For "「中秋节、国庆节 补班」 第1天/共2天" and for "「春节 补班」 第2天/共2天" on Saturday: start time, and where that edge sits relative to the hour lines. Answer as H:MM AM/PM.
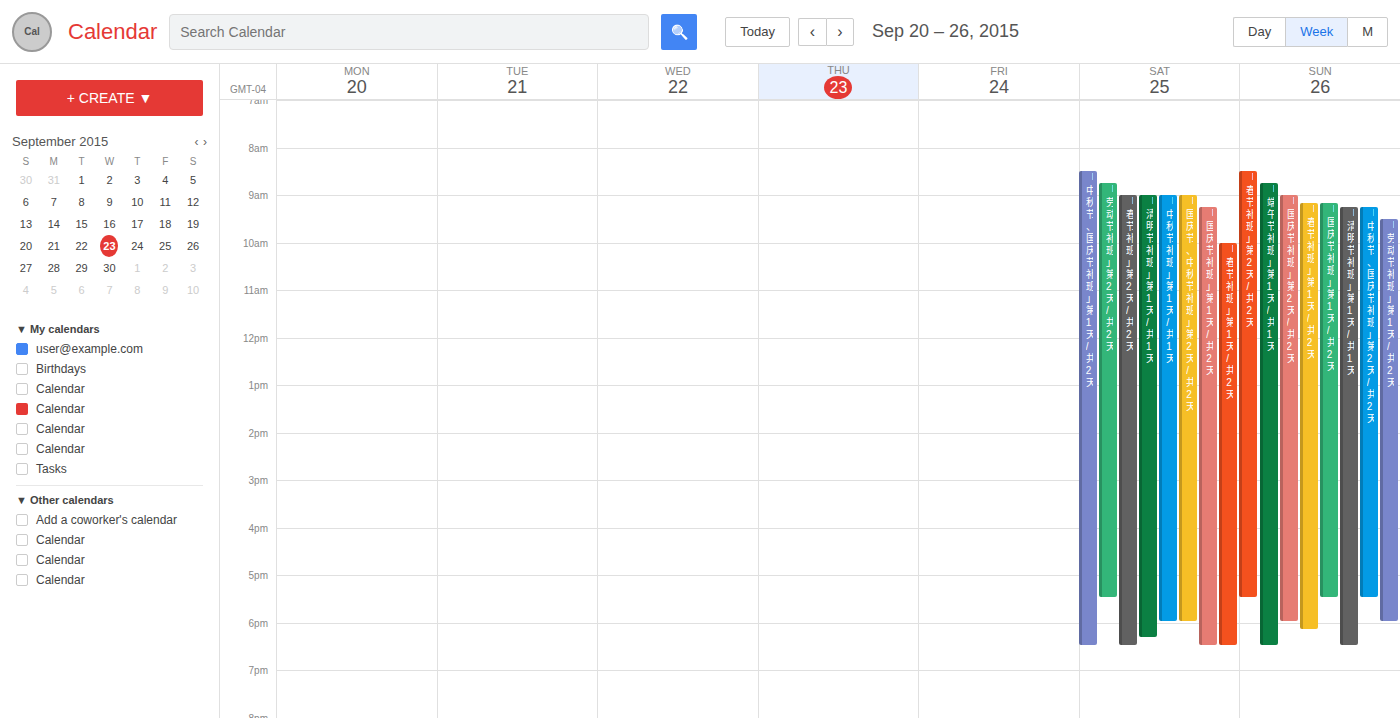
"「中秋节、国庆节 补班」 第1天/共2天": 8:30 AM, halfway between the 8 AM and 9 AM lines. "「春节 补班」 第2天/共2天": 9:00 AM, exactly on the 9 AM line.